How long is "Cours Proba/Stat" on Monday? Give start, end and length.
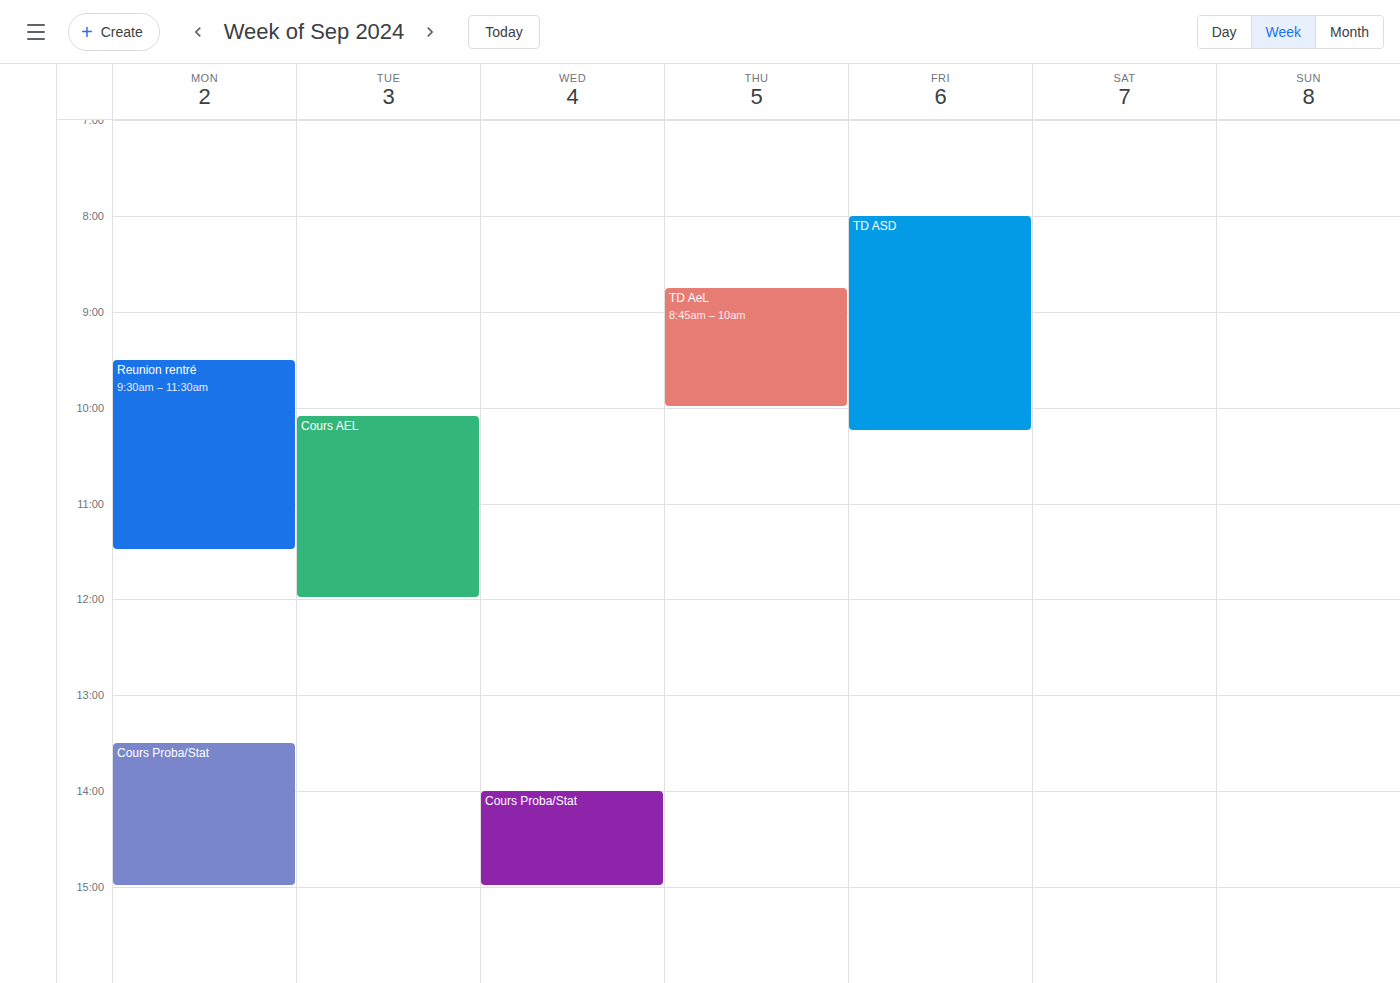
13:30 to 15:00, 1 hour 30 minutes